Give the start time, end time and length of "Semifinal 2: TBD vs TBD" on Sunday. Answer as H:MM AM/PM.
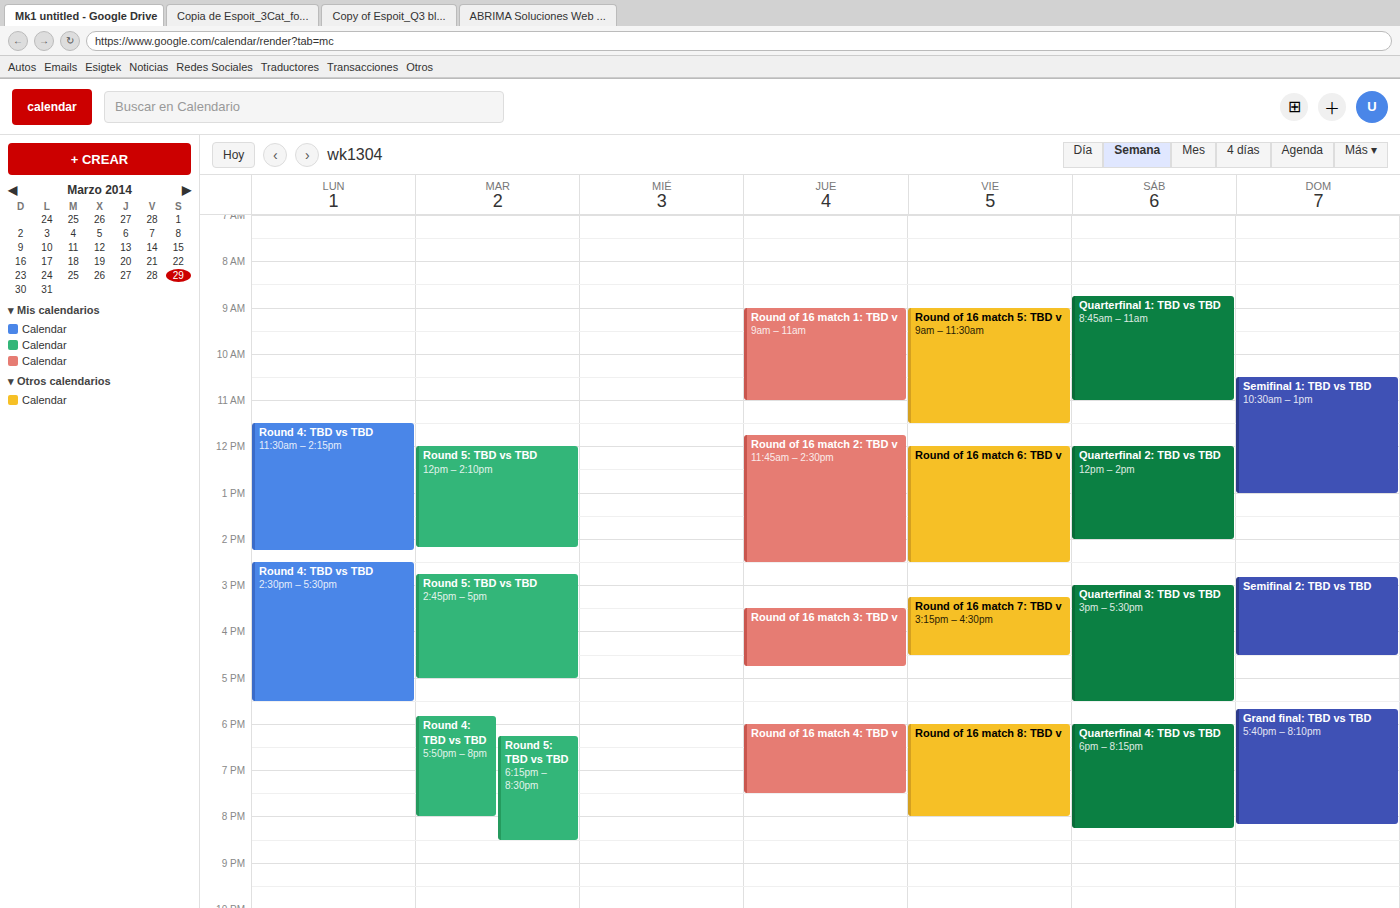
2:50 PM to 4:30 PM, 1 hour 40 minutes